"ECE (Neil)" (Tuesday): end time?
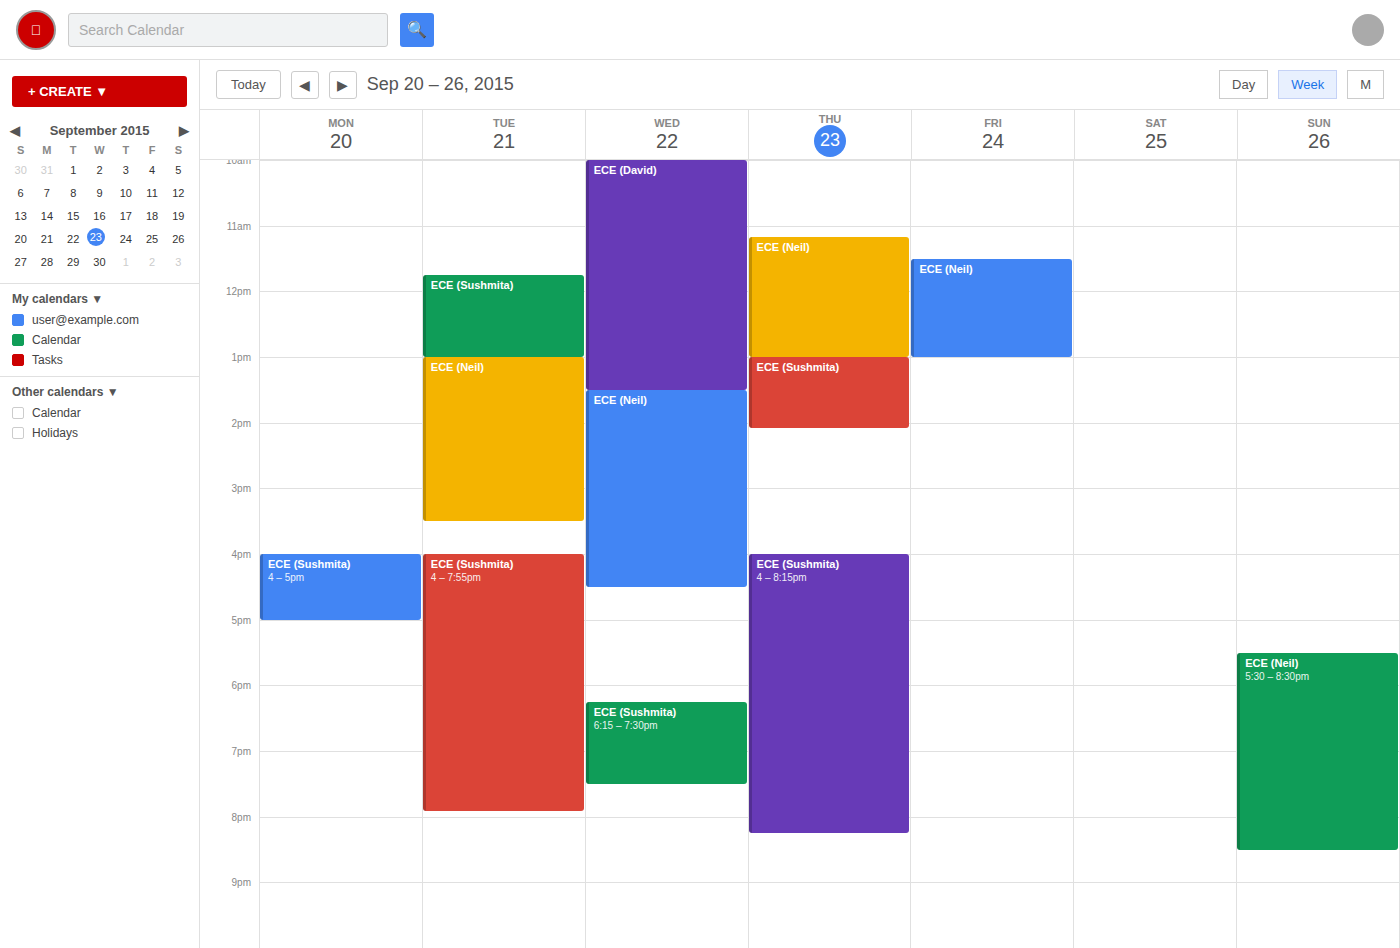
15:30